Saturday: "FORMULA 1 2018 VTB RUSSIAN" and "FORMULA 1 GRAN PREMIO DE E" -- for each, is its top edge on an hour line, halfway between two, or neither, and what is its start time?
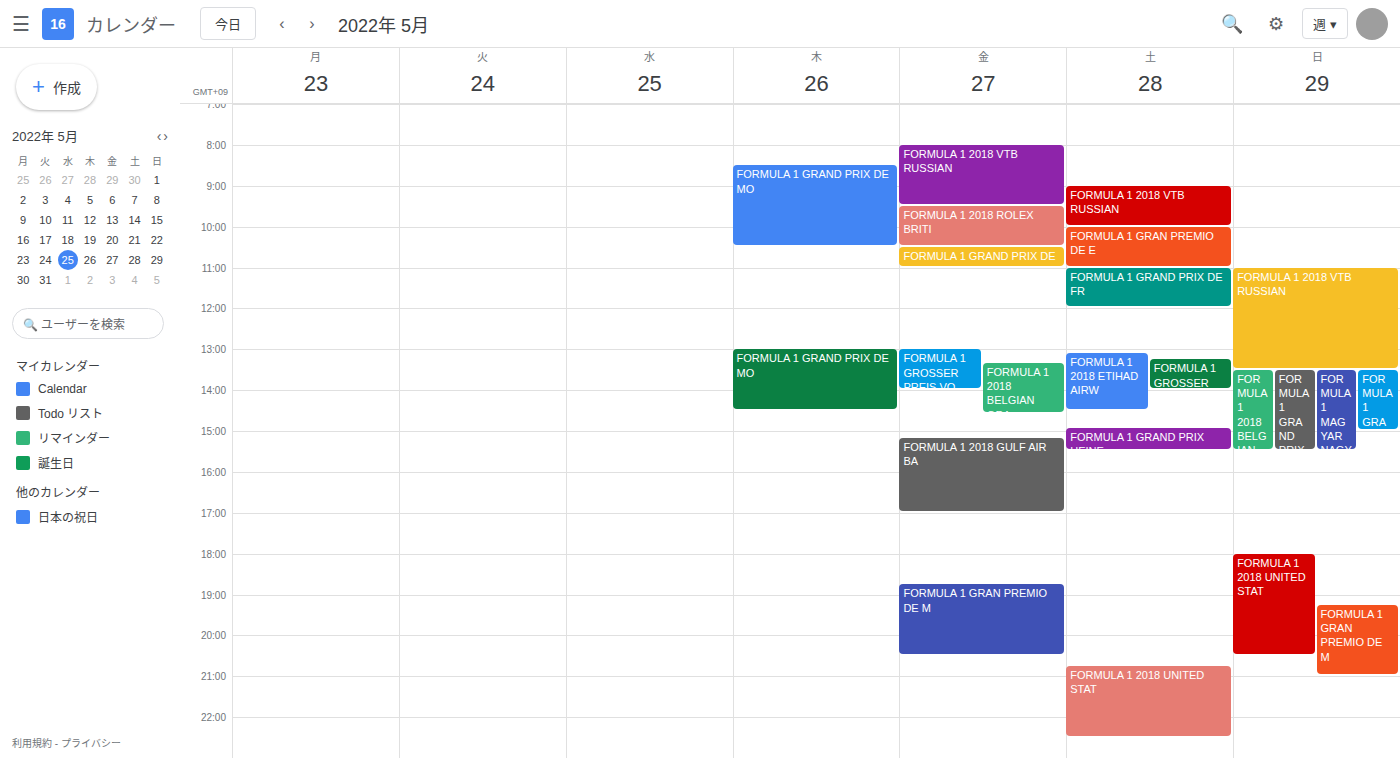
"FORMULA 1 2018 VTB RUSSIAN": 09:00, exactly on the 09:00 line. "FORMULA 1 GRAN PREMIO DE E": 10:00, exactly on the 10:00 line.